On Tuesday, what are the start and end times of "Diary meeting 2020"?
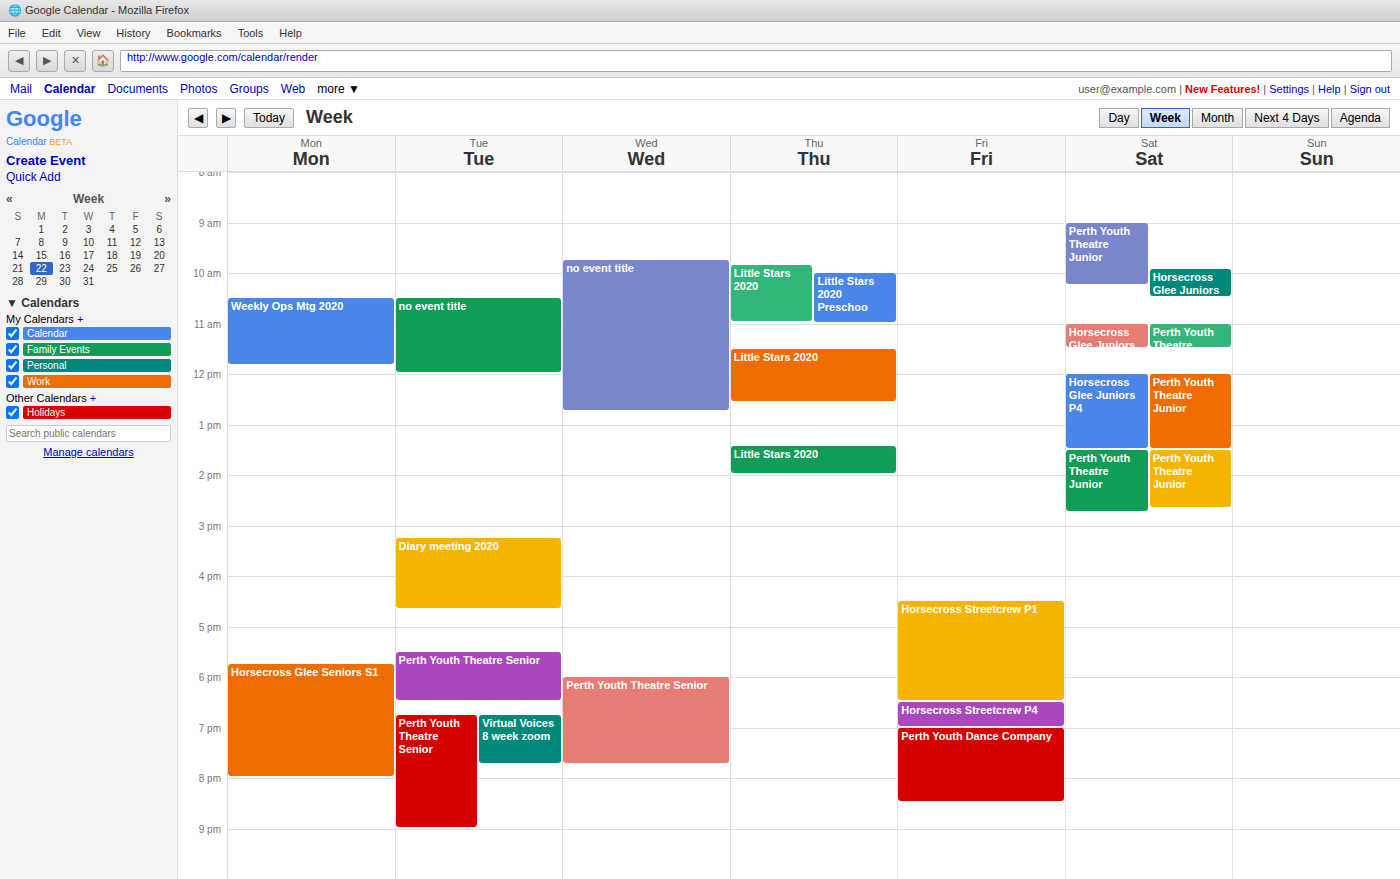
3:15 PM to 4:40 PM